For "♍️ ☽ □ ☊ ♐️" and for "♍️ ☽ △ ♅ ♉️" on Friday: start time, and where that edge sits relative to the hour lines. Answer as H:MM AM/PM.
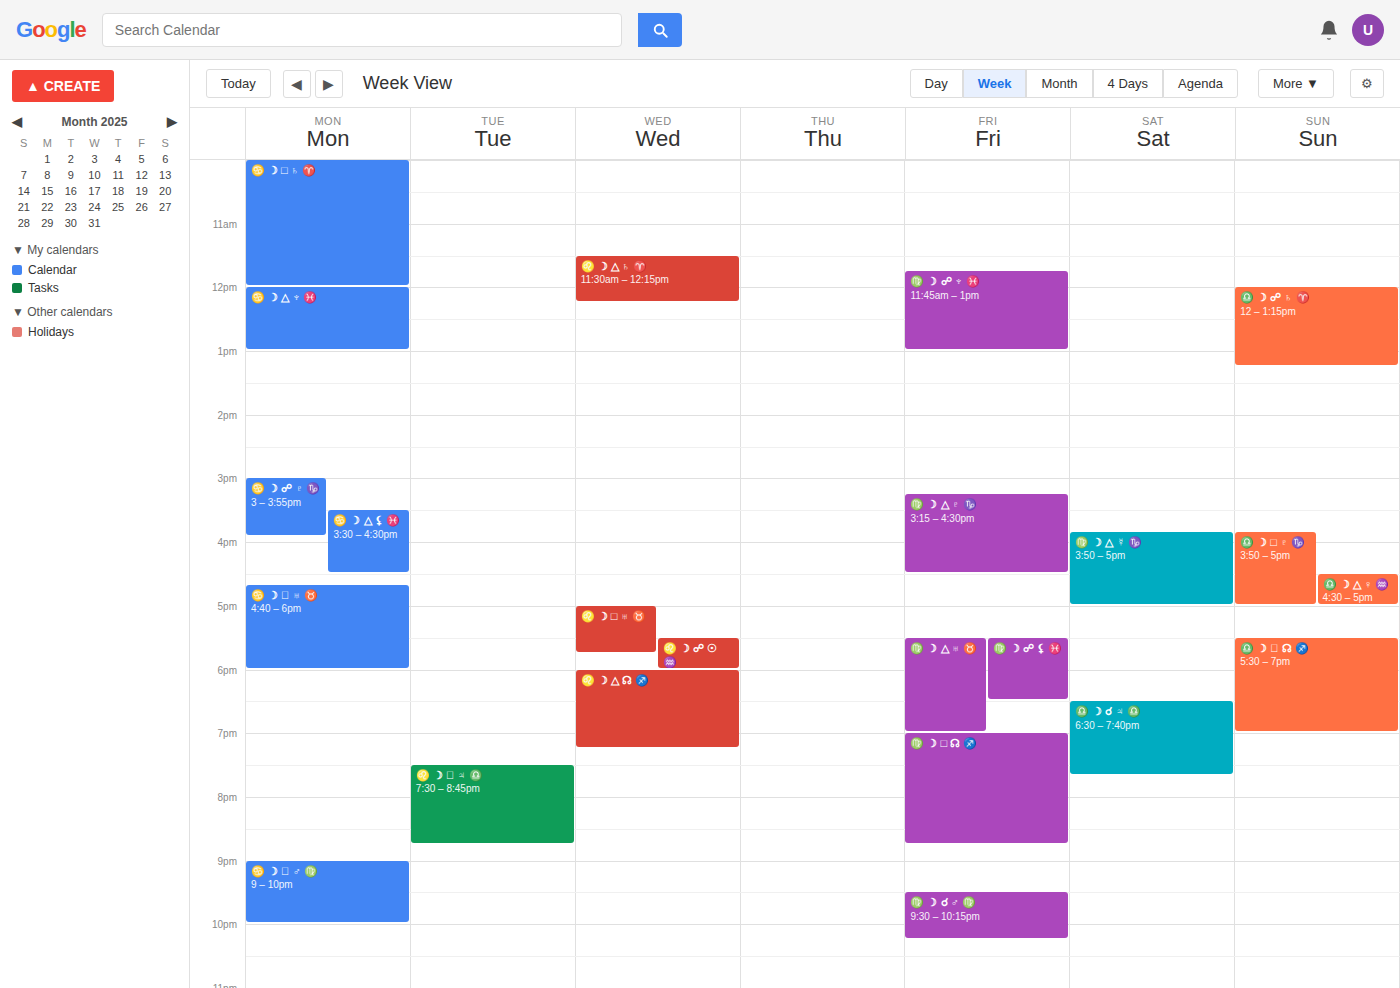
"♍️ ☽ □ ☊ ♐️": 7:00 PM, exactly on the 7 PM line. "♍️ ☽ △ ♅ ♉️": 5:30 PM, halfway between the 5 PM and 6 PM lines.